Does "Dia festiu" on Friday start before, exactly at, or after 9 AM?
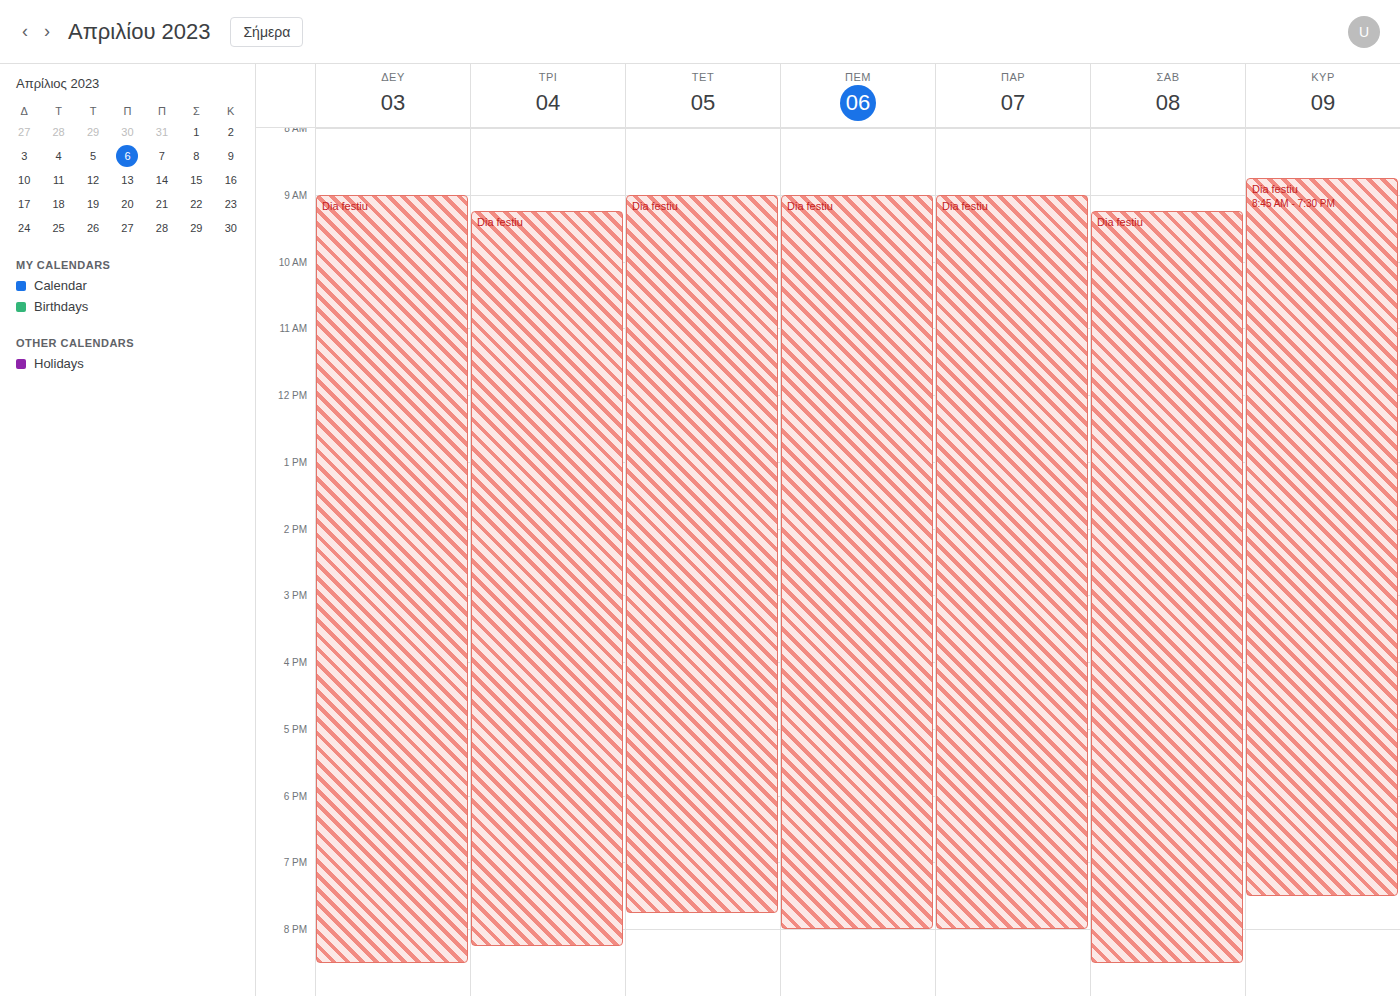
9:00 AM -- exactly at 9 AM, on the 9 AM line.